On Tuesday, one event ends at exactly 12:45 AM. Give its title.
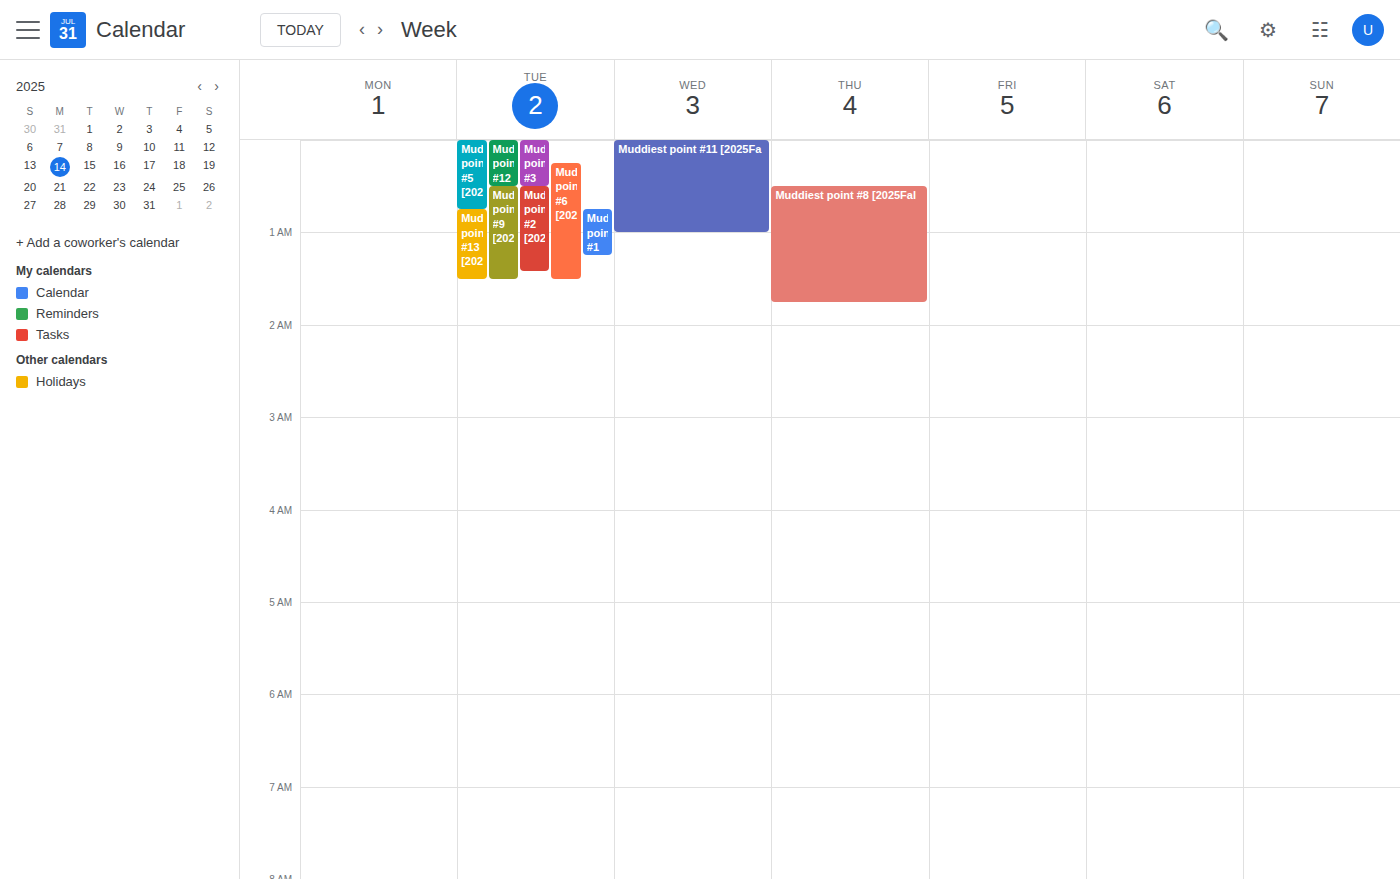
"Muddiest point #5 [2025Fal"